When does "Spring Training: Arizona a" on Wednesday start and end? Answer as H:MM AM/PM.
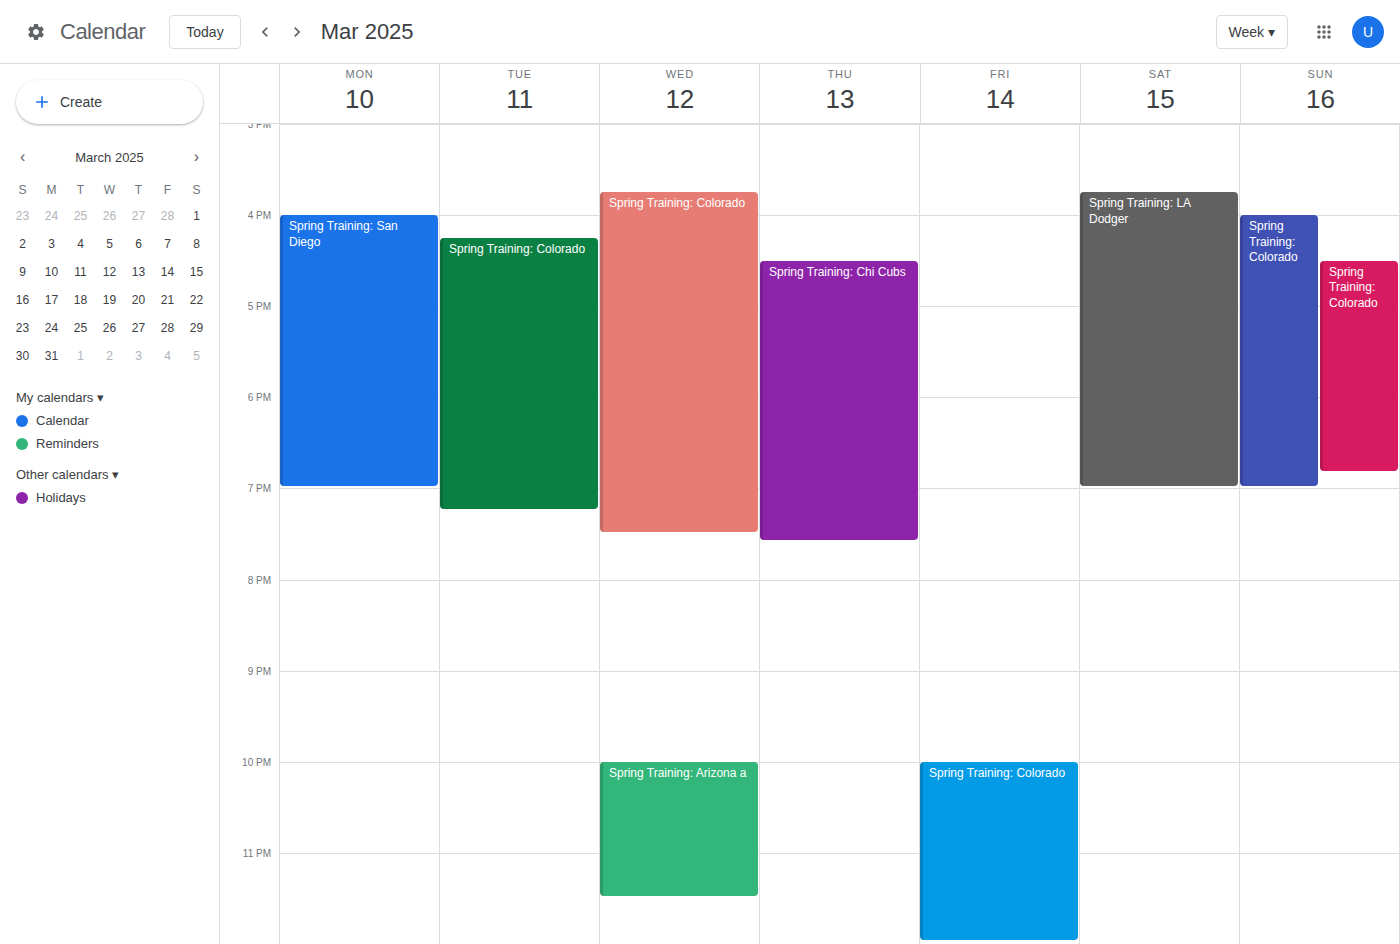
10:00 PM to 11:30 PM